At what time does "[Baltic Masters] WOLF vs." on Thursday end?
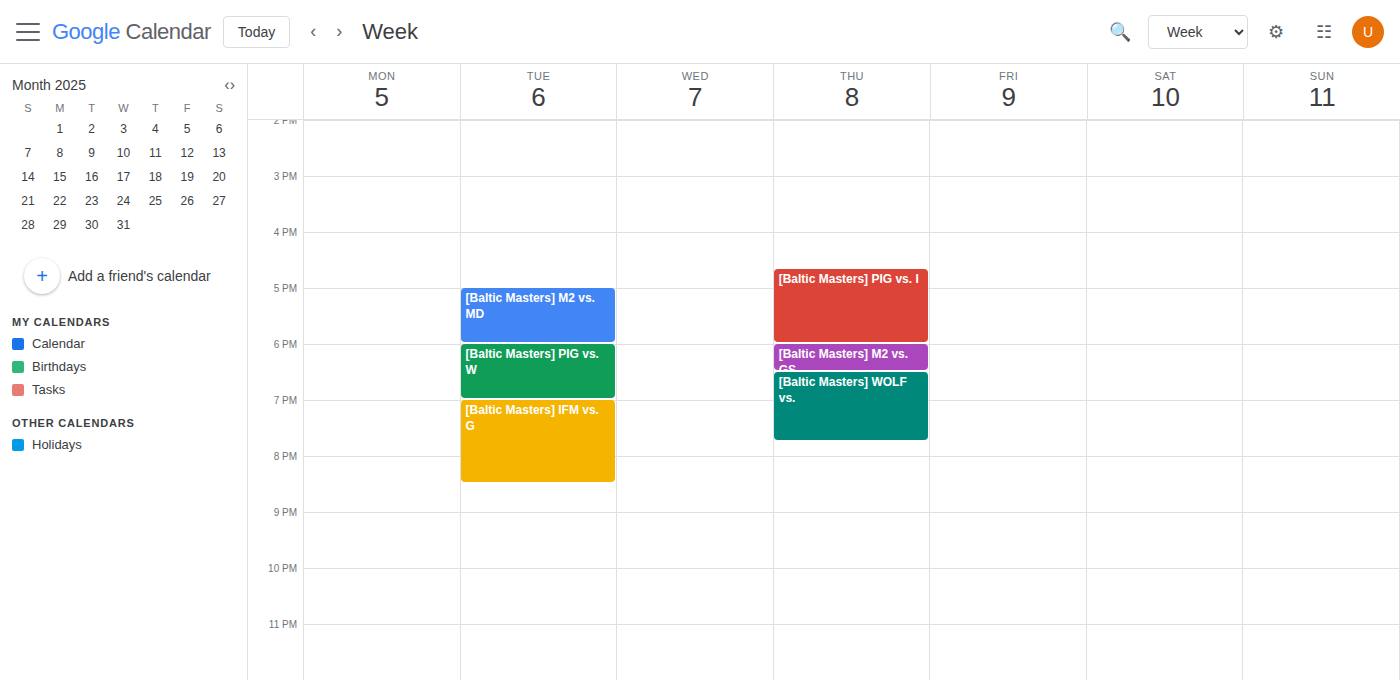
7:45 PM